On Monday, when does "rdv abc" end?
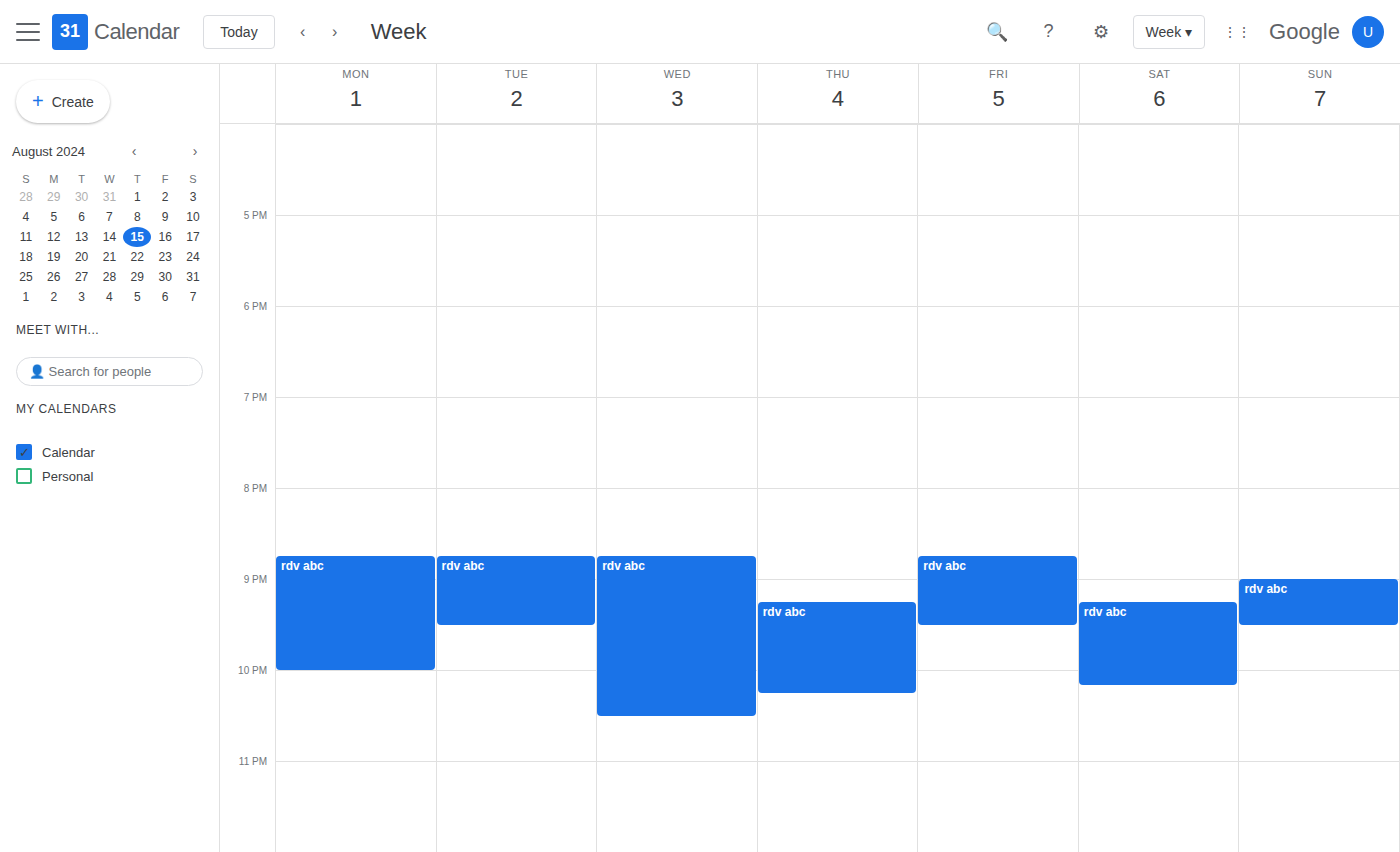
10:00 PM